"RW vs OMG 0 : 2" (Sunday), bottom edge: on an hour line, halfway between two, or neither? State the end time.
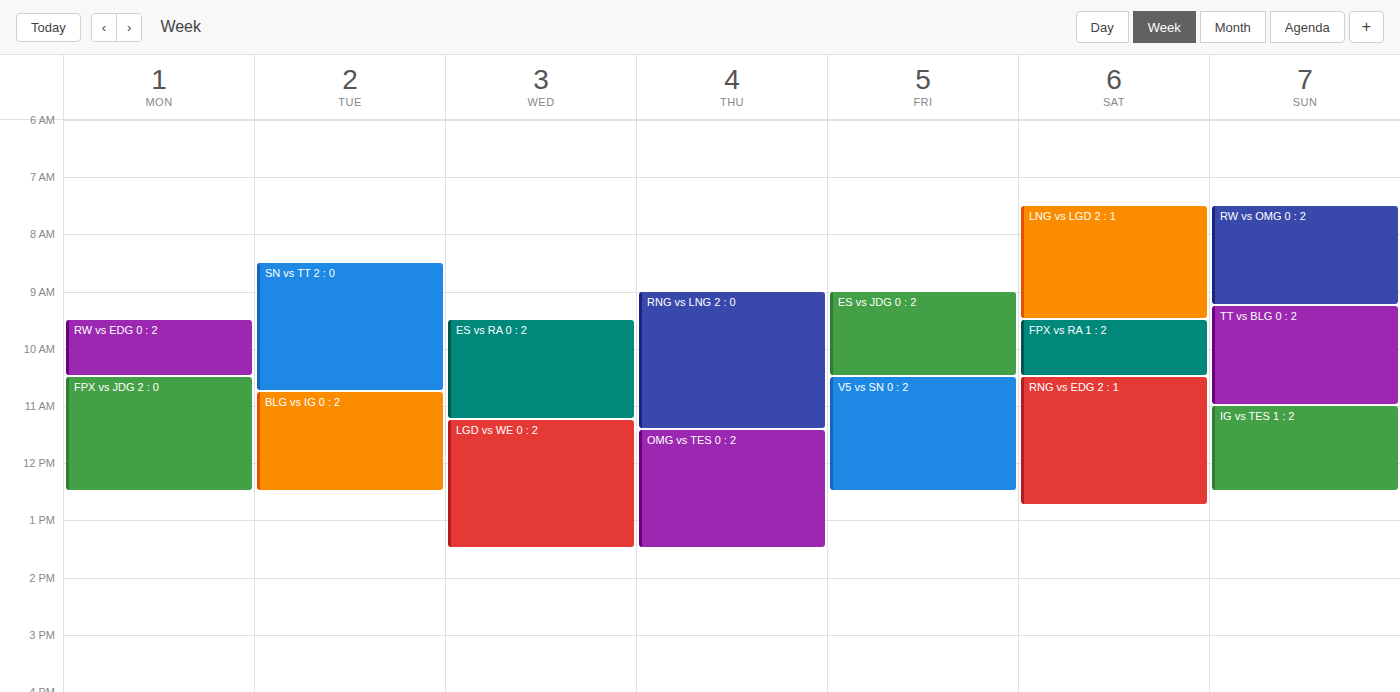
9:15 AM -- neither: a quarter of the way from the 9 AM line to the 10 AM line.